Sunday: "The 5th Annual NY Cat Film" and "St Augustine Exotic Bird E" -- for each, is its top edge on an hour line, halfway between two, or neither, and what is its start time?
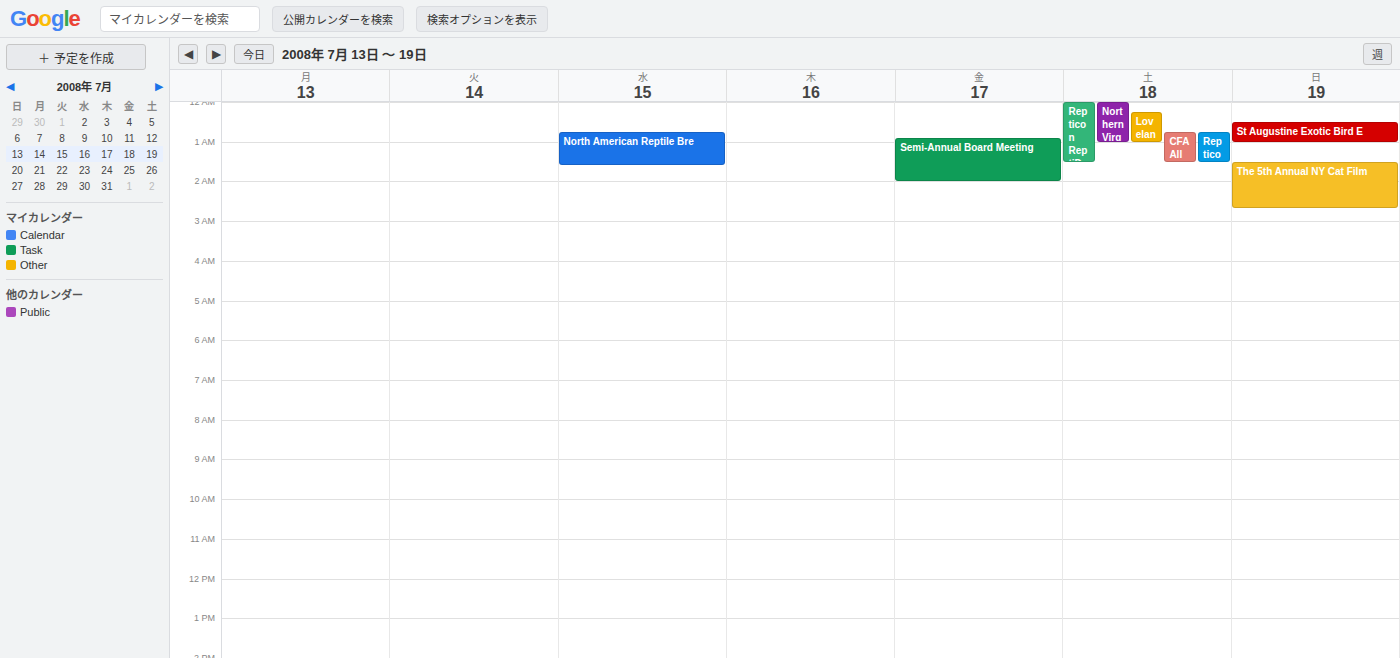
"The 5th Annual NY Cat Film": 1:30 AM, halfway between the 1 AM and 2 AM lines. "St Augustine Exotic Bird E": 12:30 AM, halfway between the 12 AM and 1 AM lines.